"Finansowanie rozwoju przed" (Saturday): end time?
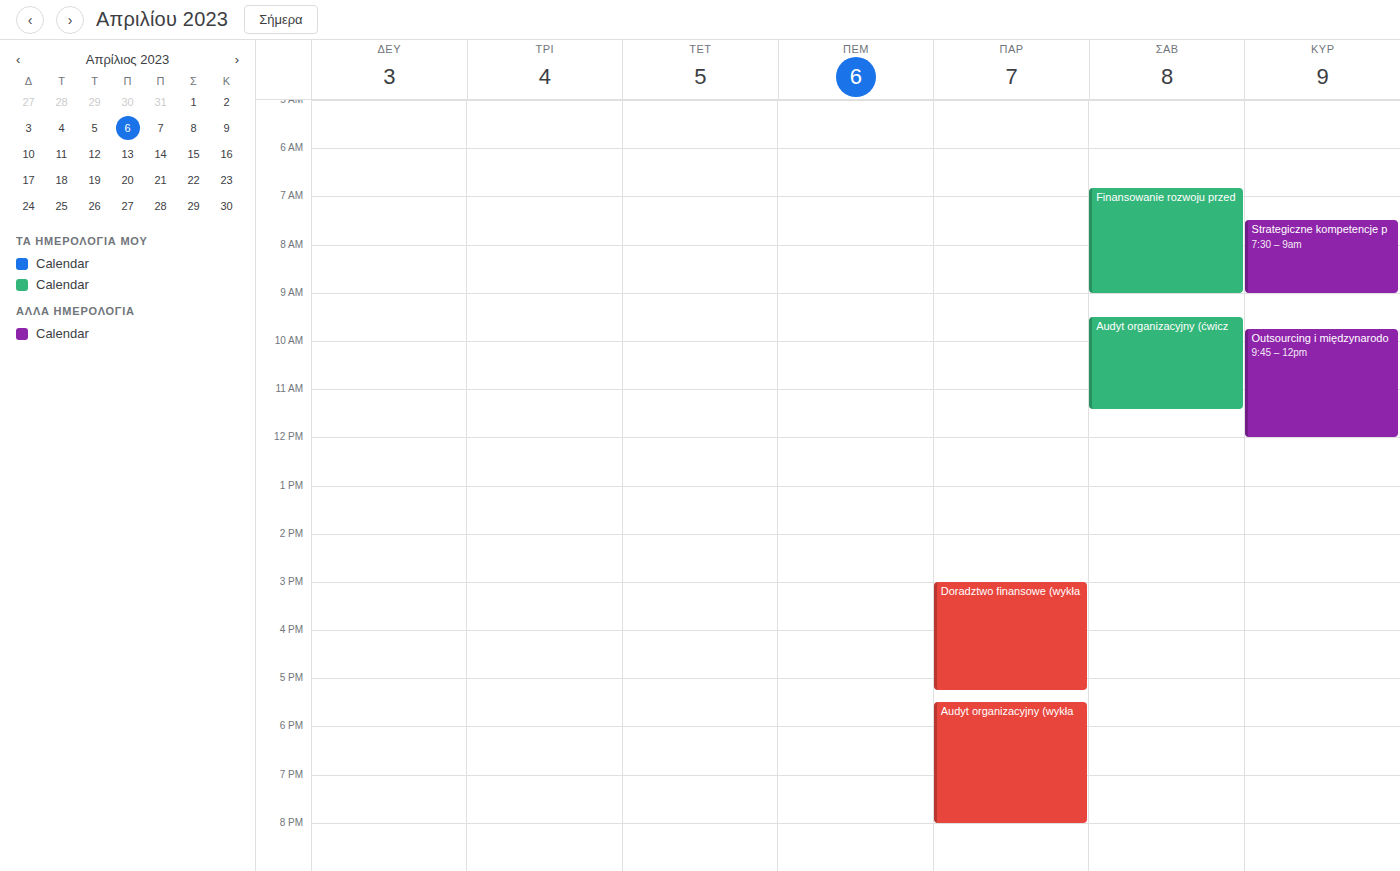
9:00 AM